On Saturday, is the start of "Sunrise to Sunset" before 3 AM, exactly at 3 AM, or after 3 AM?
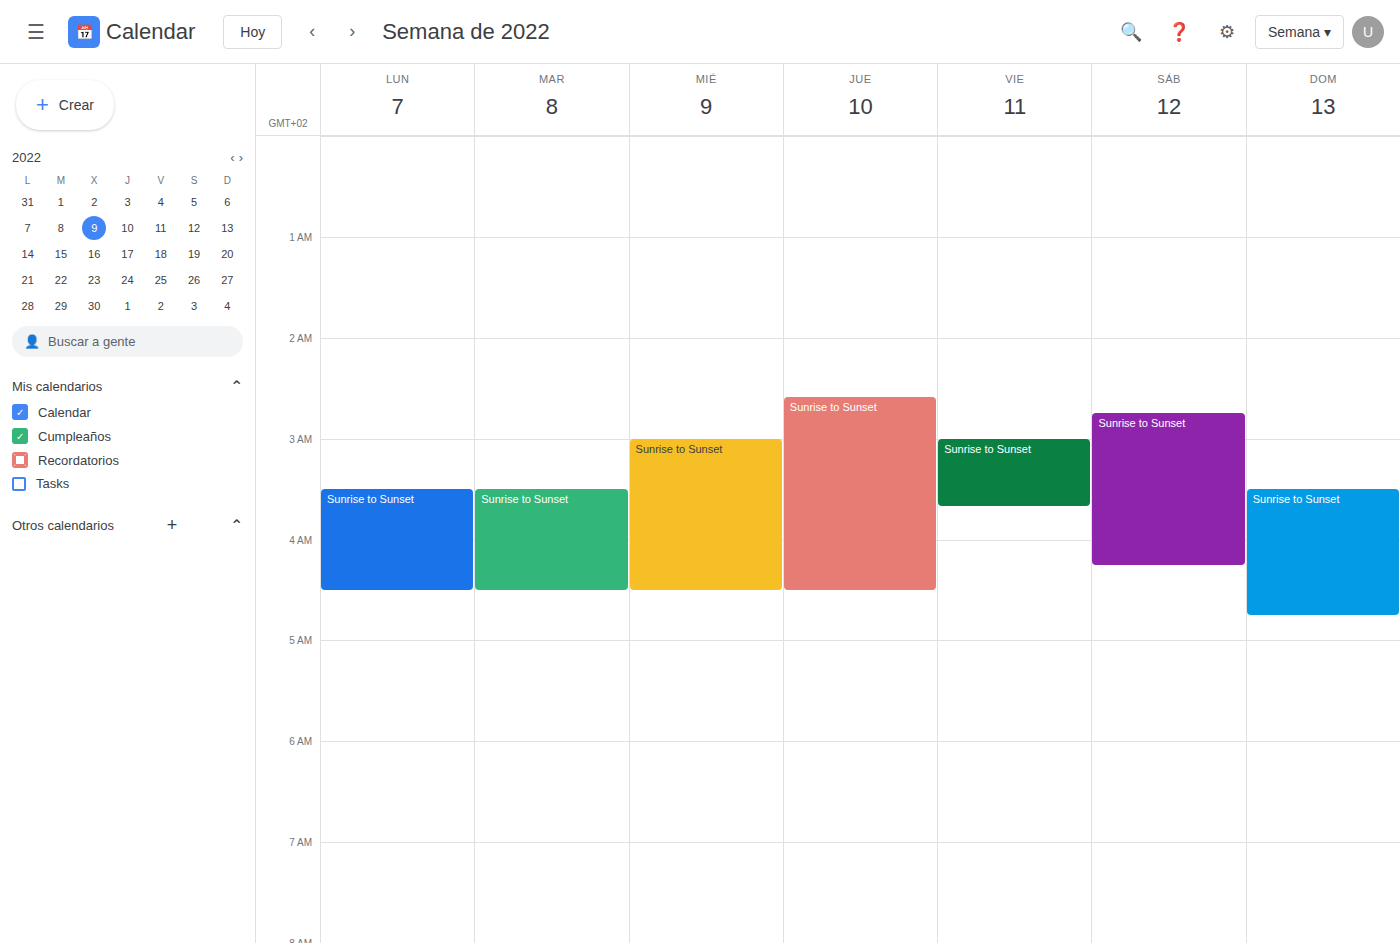
2:45 AM -- before 3 AM, 15 minutes above the 3 AM line.